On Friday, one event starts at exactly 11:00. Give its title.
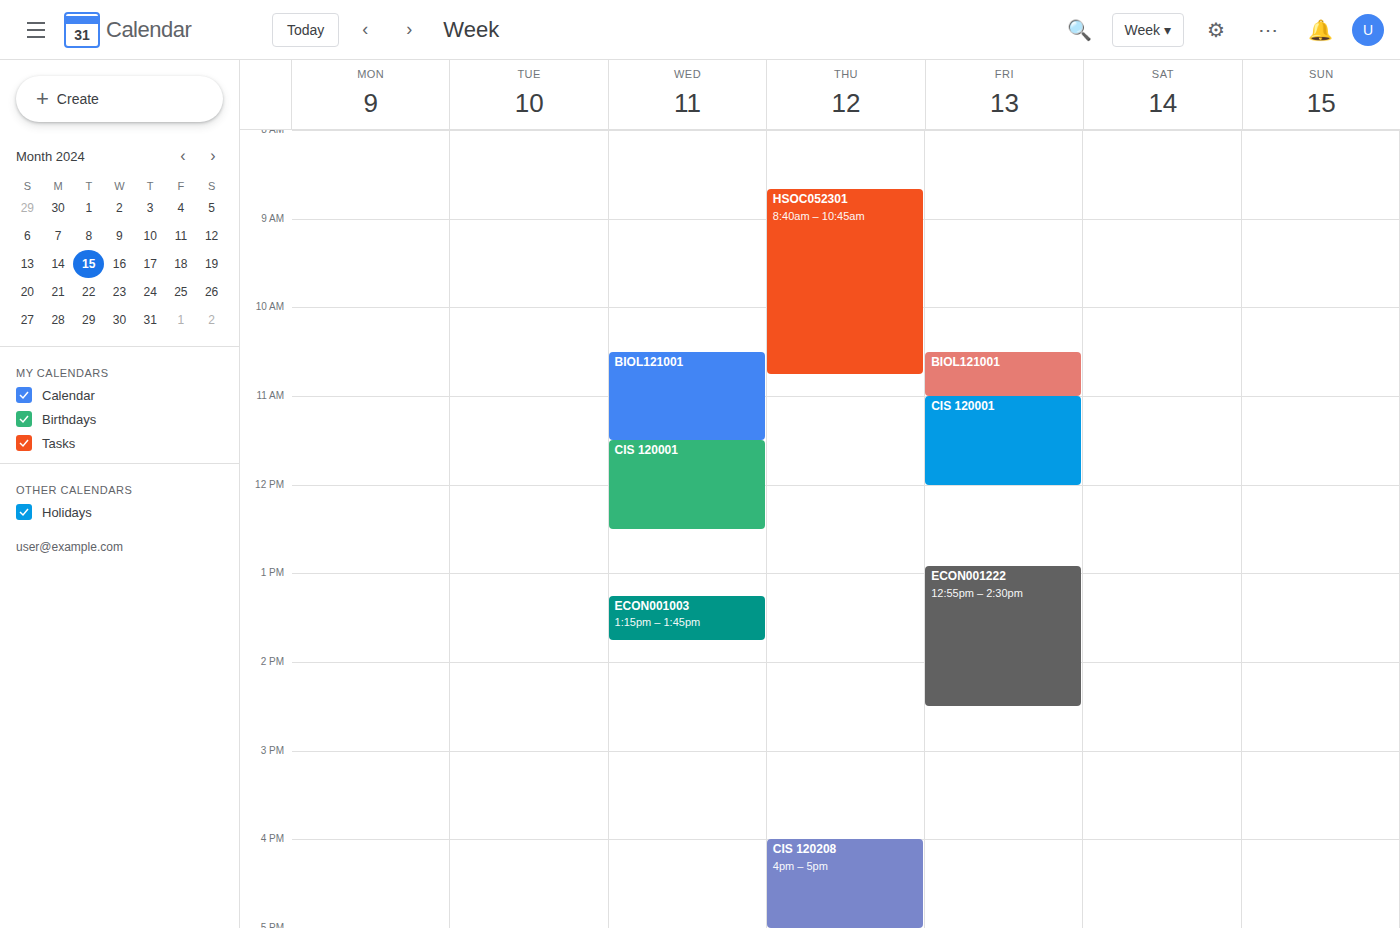
"CIS 120001"